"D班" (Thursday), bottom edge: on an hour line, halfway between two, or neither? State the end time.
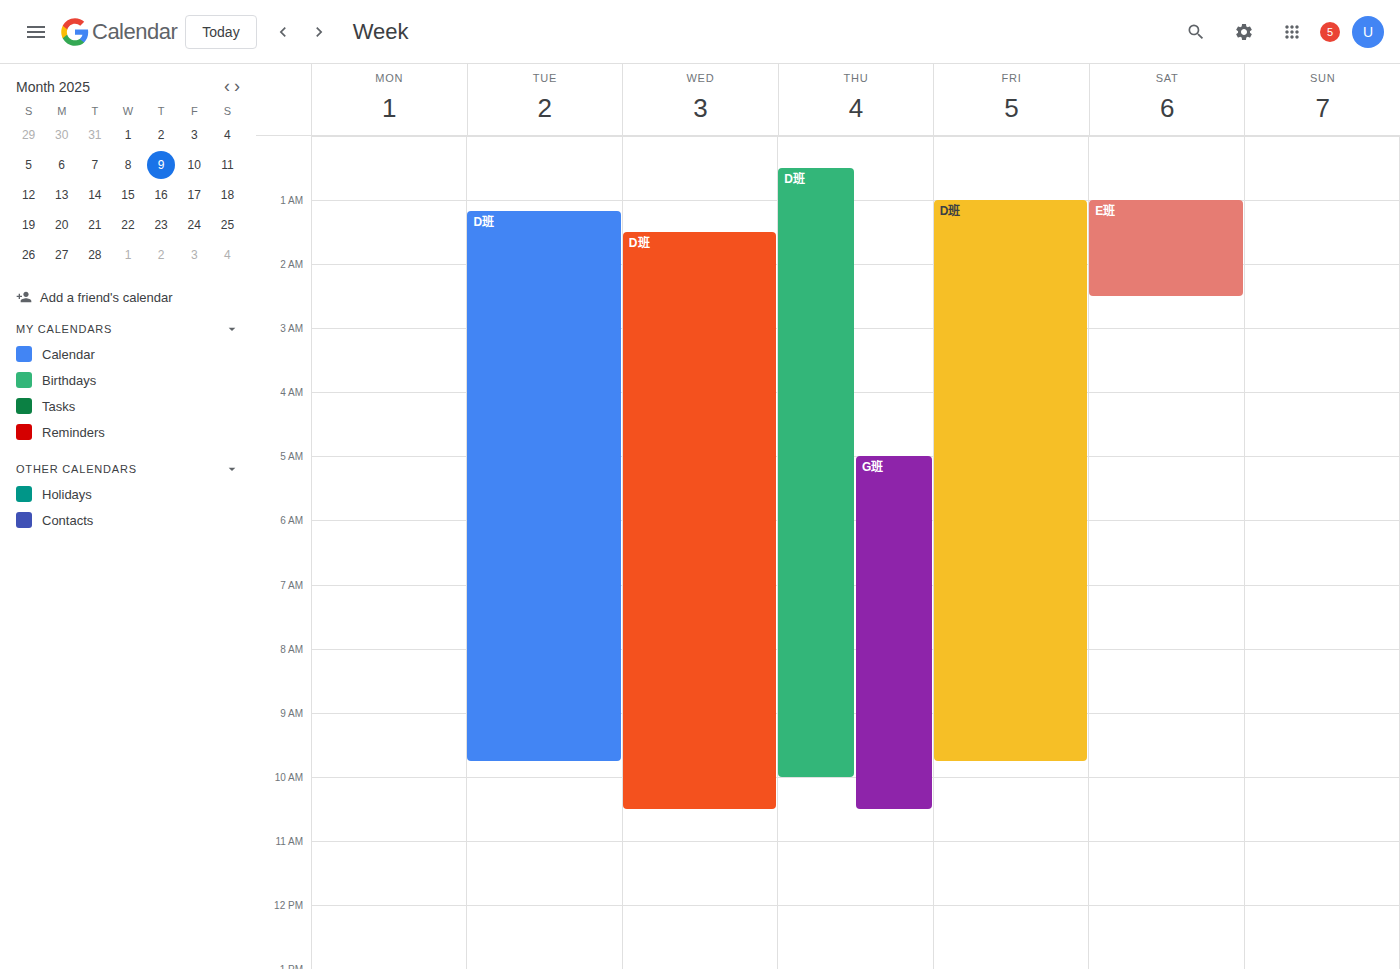
10:00 AM -- exactly on the 10 AM line.